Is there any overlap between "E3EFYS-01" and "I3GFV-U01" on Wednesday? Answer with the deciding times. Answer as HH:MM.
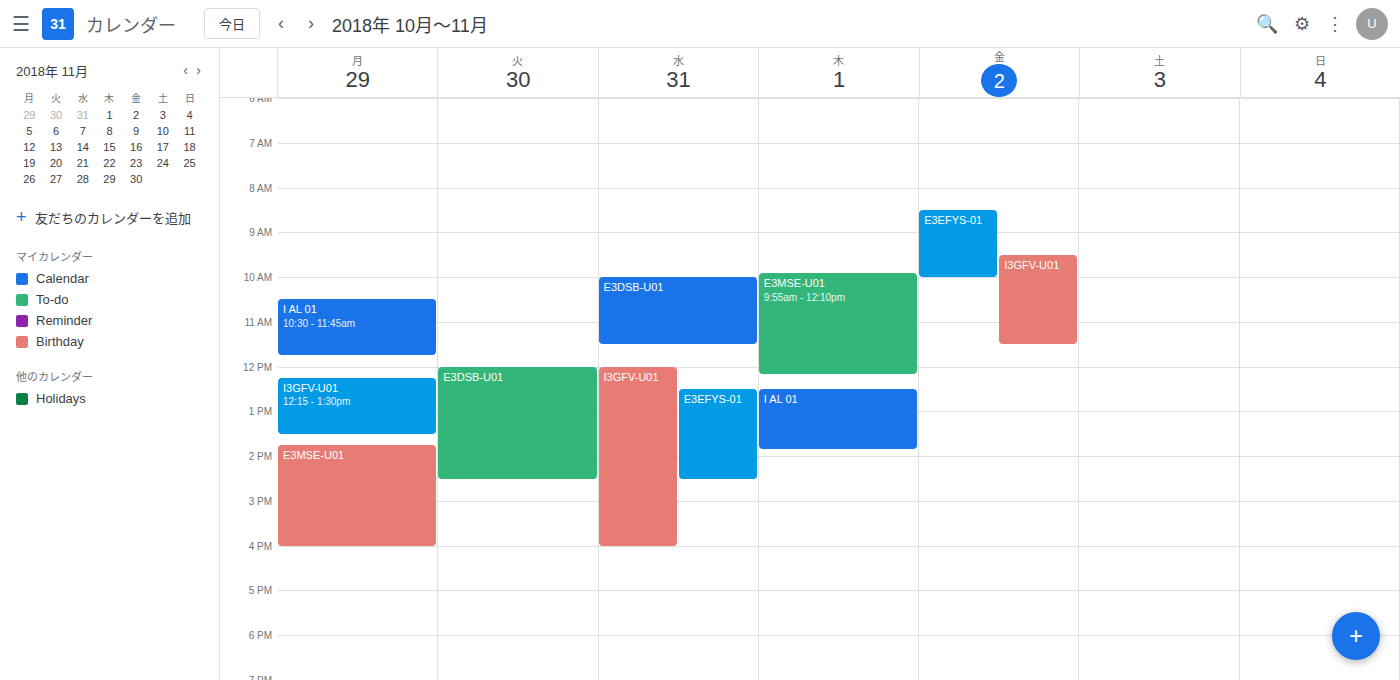
"E3EFYS-01" runs 12:30 to 14:30, inside "I3GFV-U01" -- they overlap.